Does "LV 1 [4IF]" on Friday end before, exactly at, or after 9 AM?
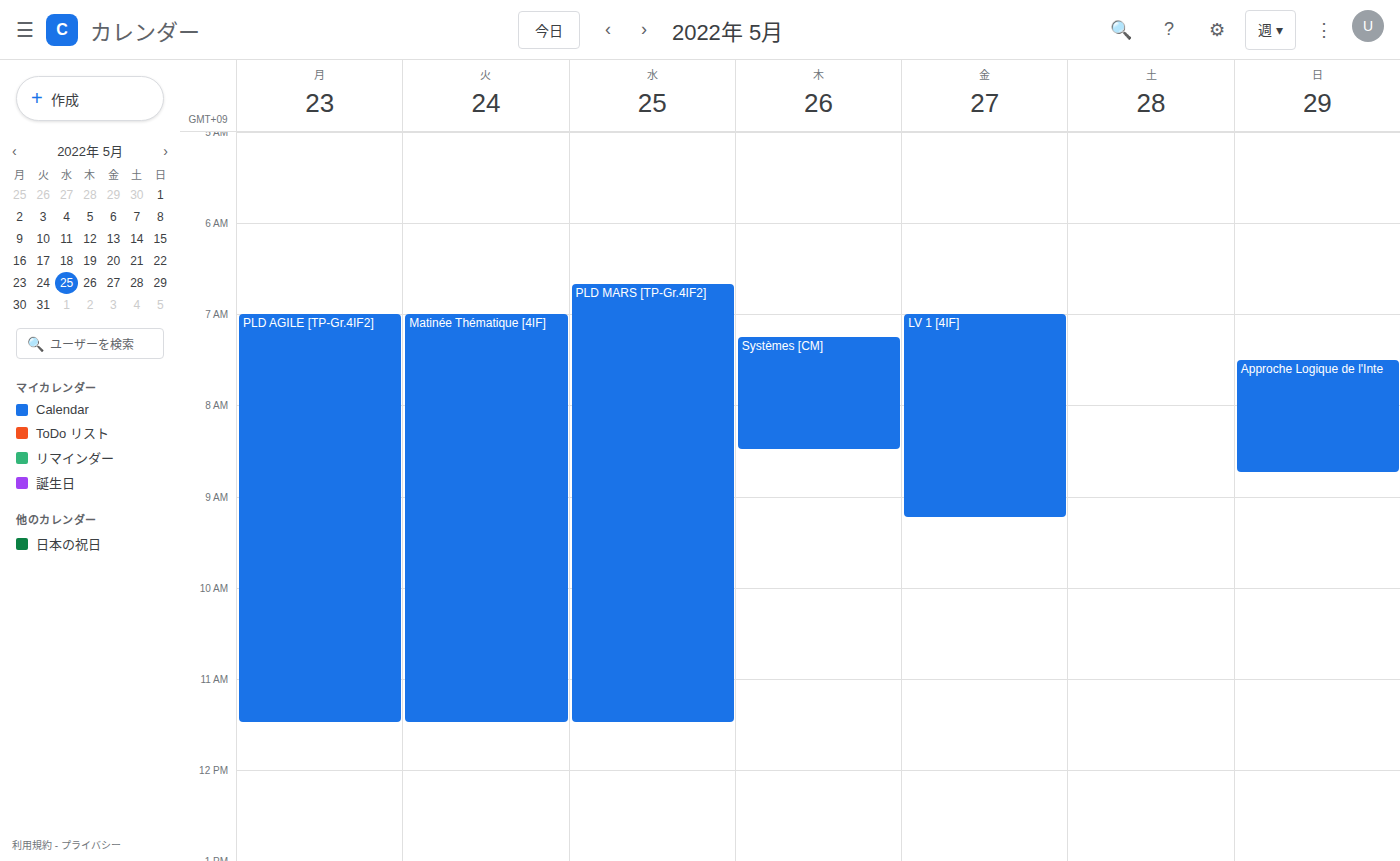
9:15 AM -- after 9 AM, 15 minutes below the 9 AM line.